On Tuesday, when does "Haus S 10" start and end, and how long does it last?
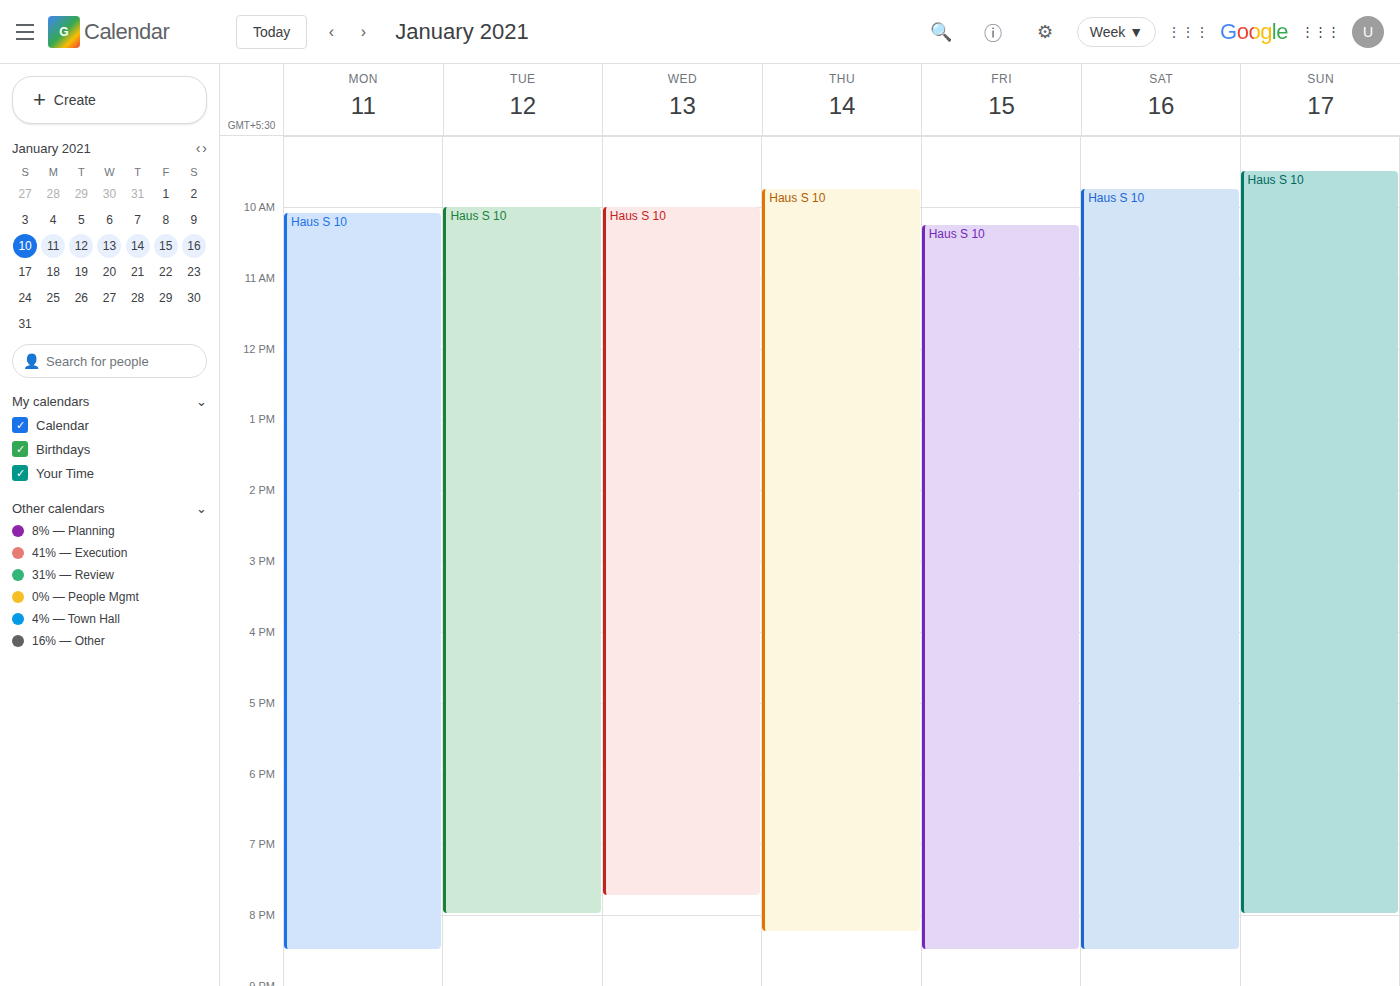
10:00 AM to 8:00 PM, 10 hours